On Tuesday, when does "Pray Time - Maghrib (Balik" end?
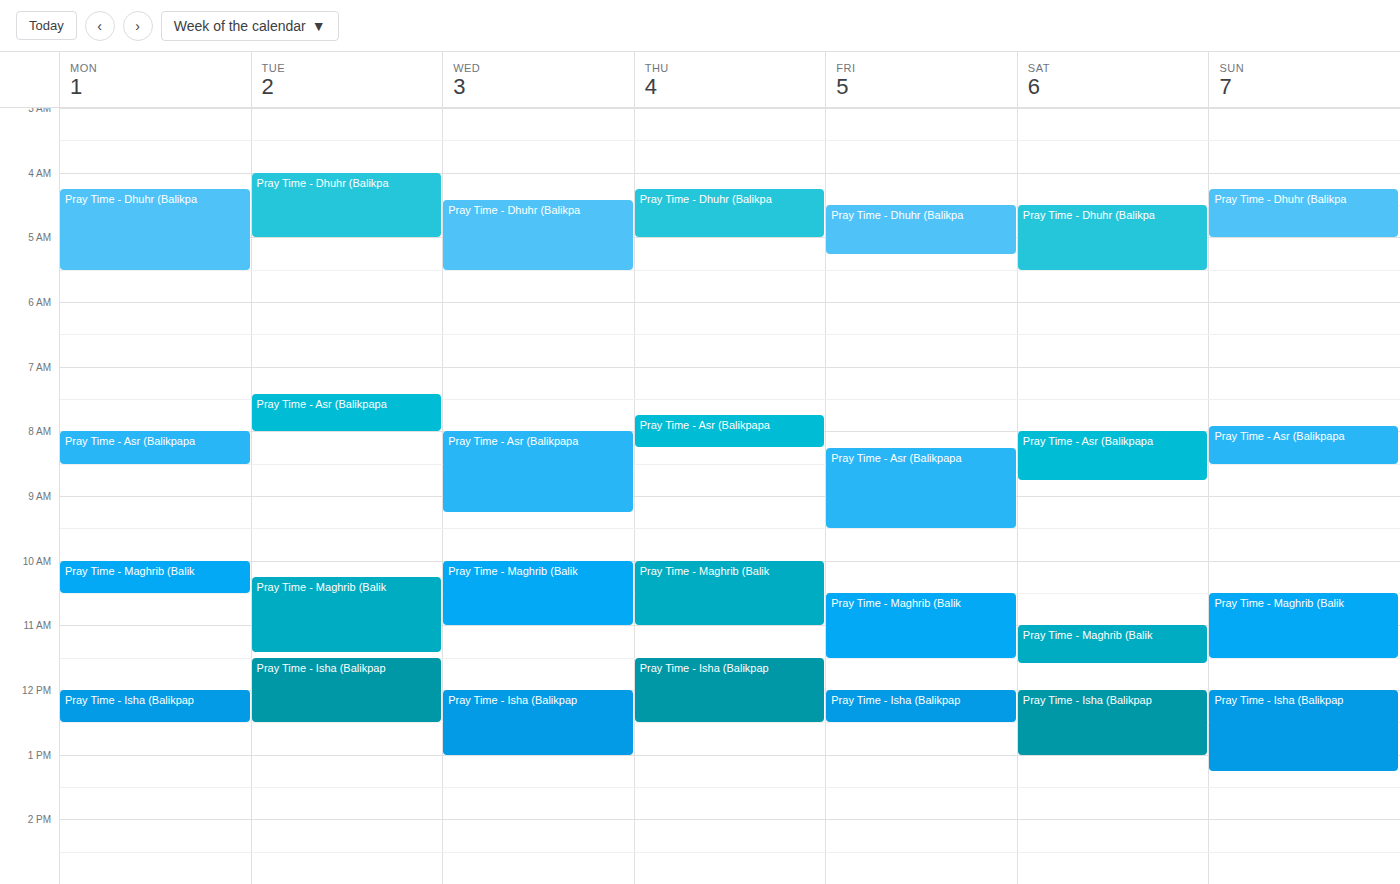
11:25 AM